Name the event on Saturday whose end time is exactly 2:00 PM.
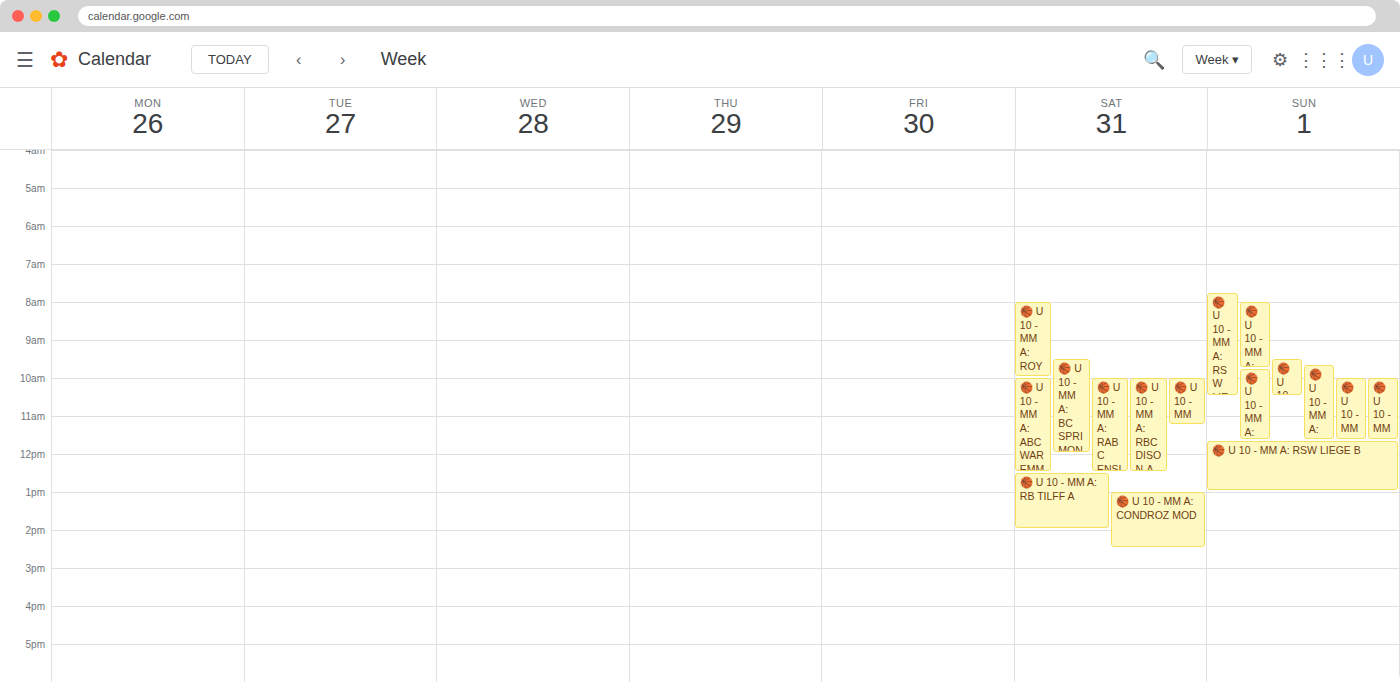
"🏀 U 10 - MM A: RB TILFF A"